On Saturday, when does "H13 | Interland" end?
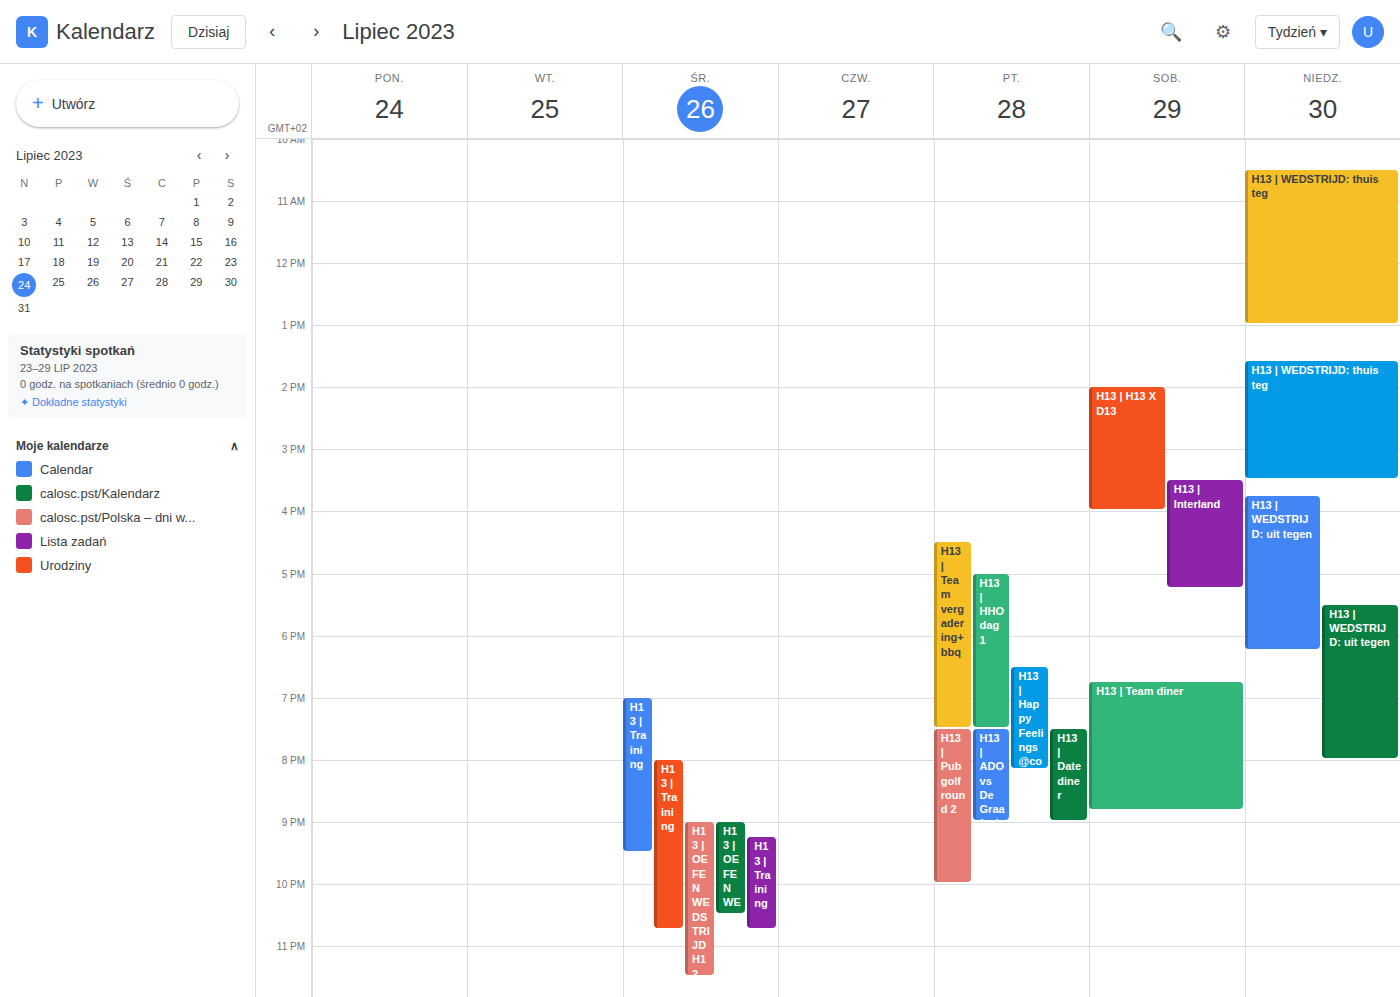
5:15 PM